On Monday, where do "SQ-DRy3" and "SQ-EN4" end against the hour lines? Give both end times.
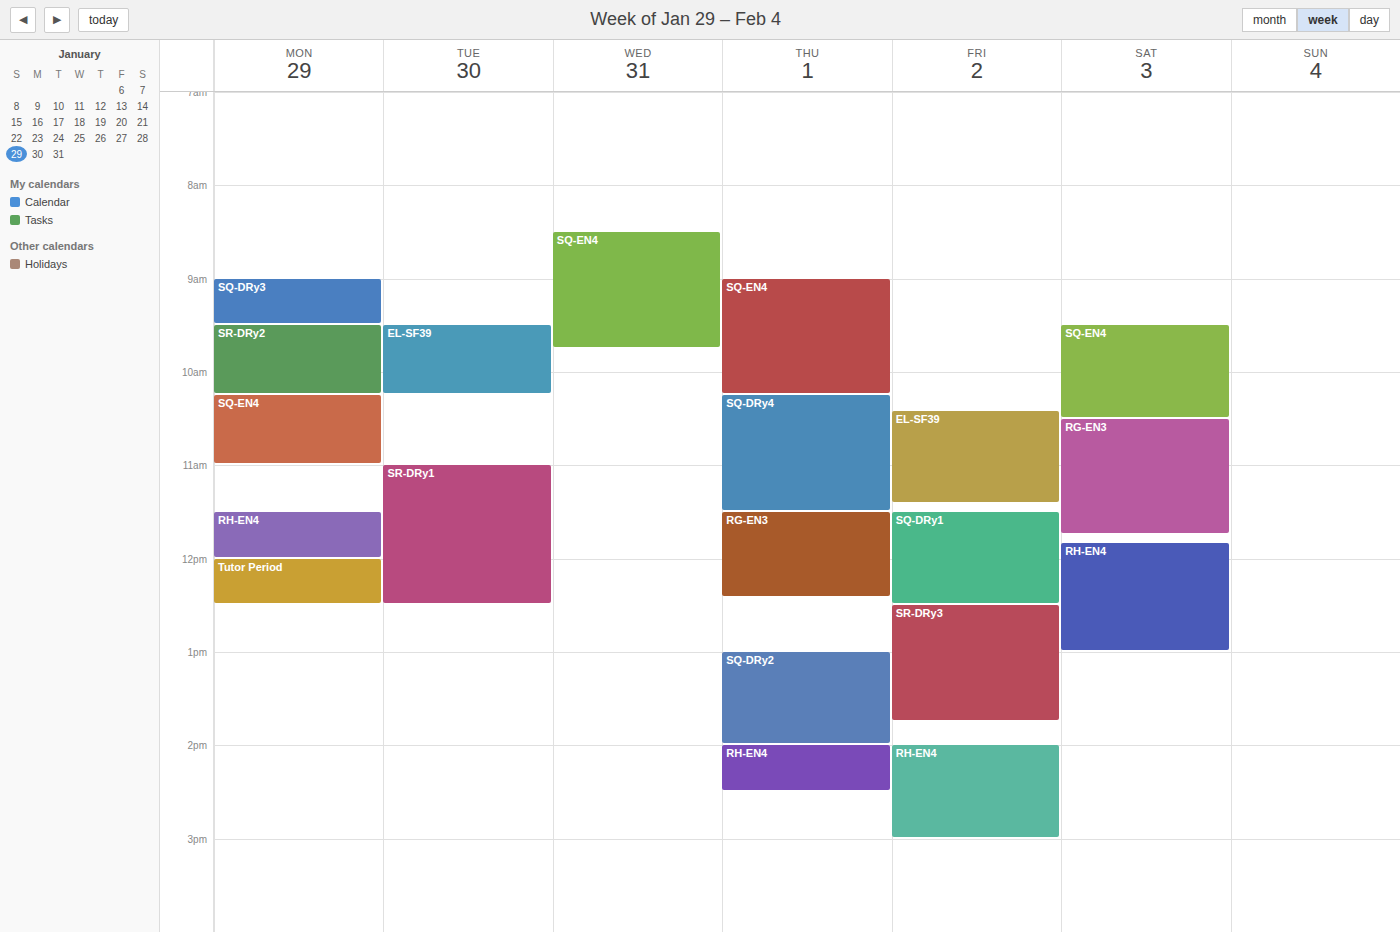
"SQ-DRy3": 9:30 AM, halfway between the 9 AM and 10 AM lines. "SQ-EN4": 11:00 AM, exactly on the 11 AM line.